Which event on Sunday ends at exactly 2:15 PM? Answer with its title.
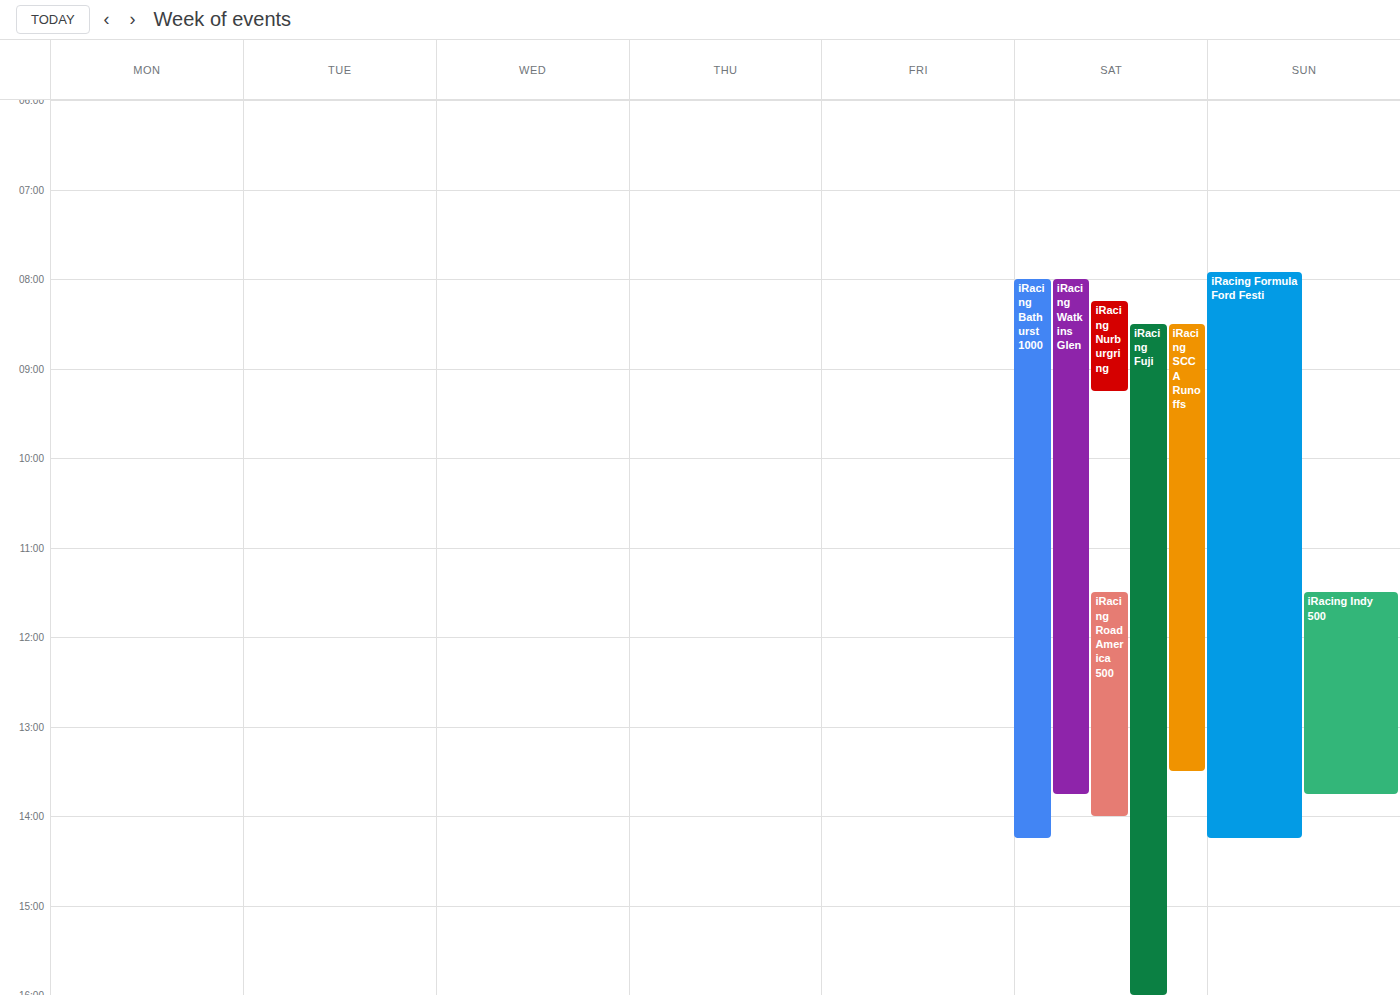
"iRacing Formula Ford Festi"